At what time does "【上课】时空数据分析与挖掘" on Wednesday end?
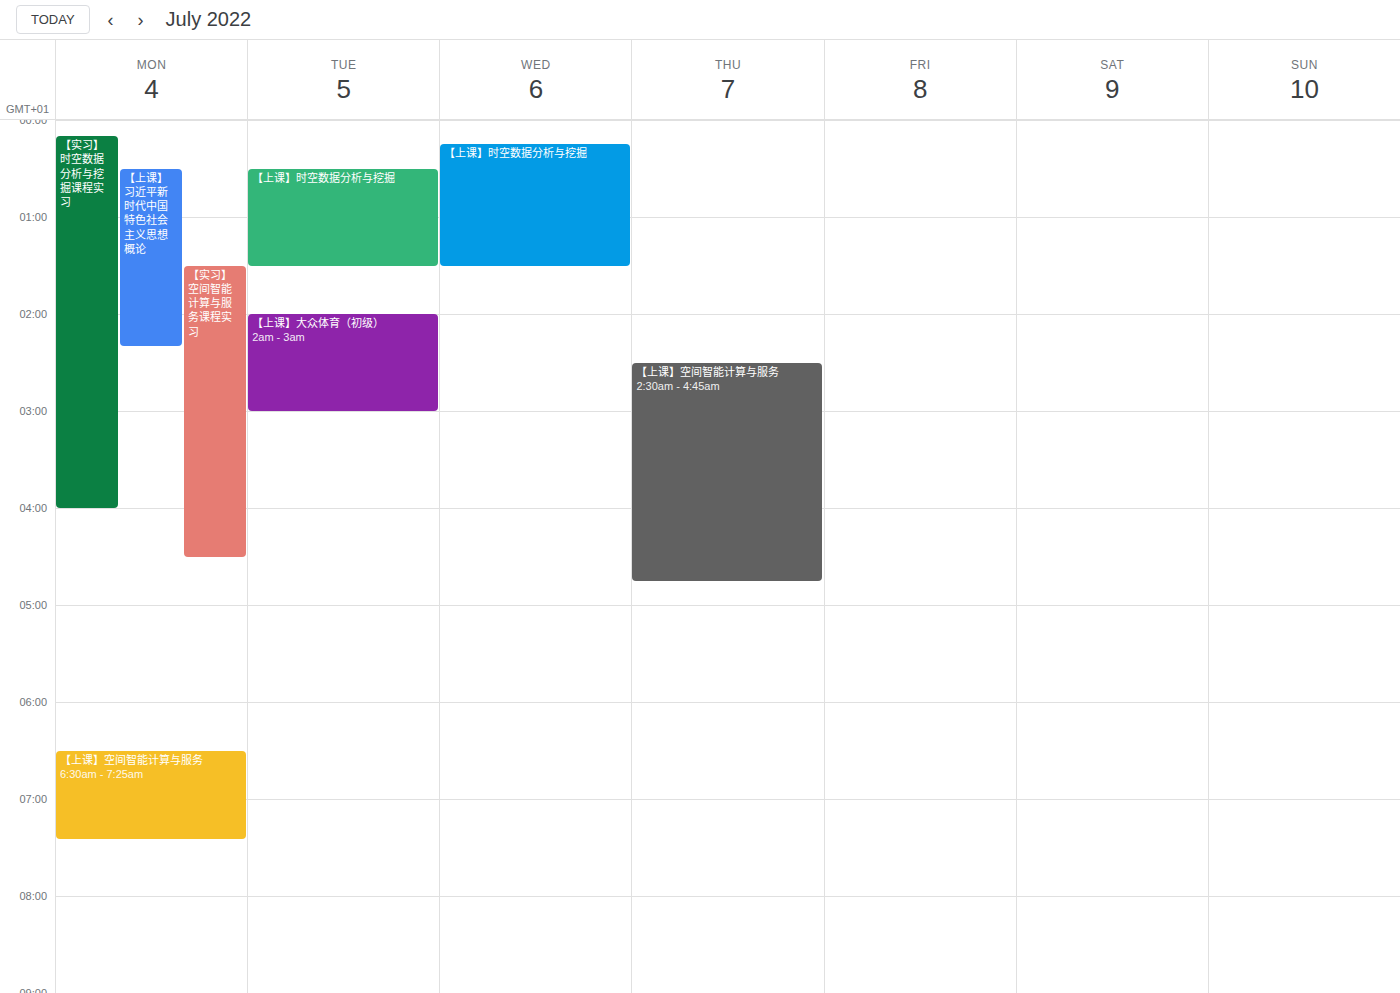
1:30 AM